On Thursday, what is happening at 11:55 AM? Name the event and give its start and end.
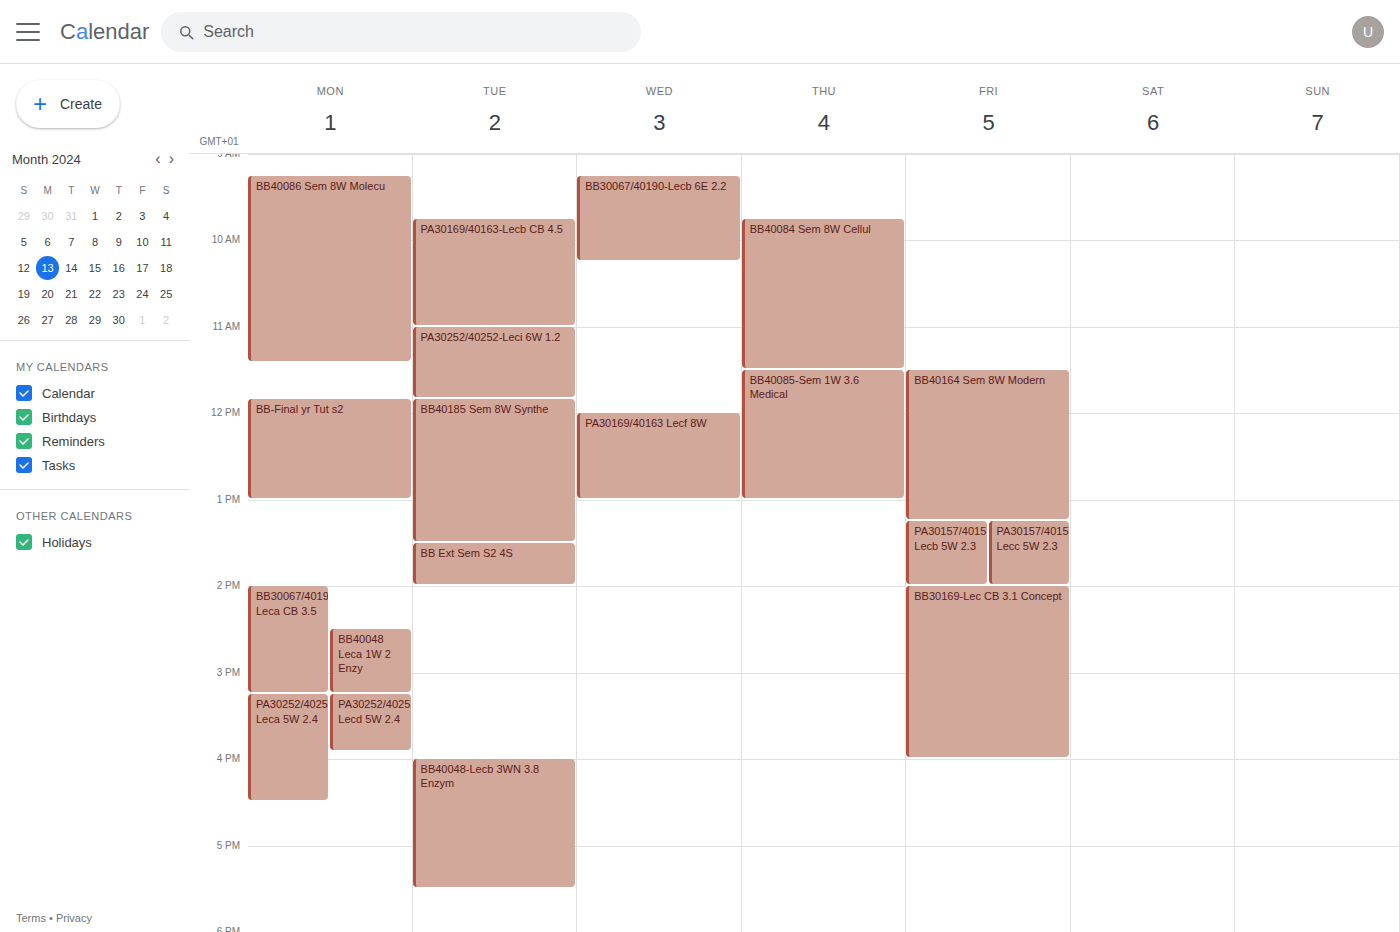
"BB40085-Sem 1W 3.6 Medical", 11:30 AM to 1:00 PM